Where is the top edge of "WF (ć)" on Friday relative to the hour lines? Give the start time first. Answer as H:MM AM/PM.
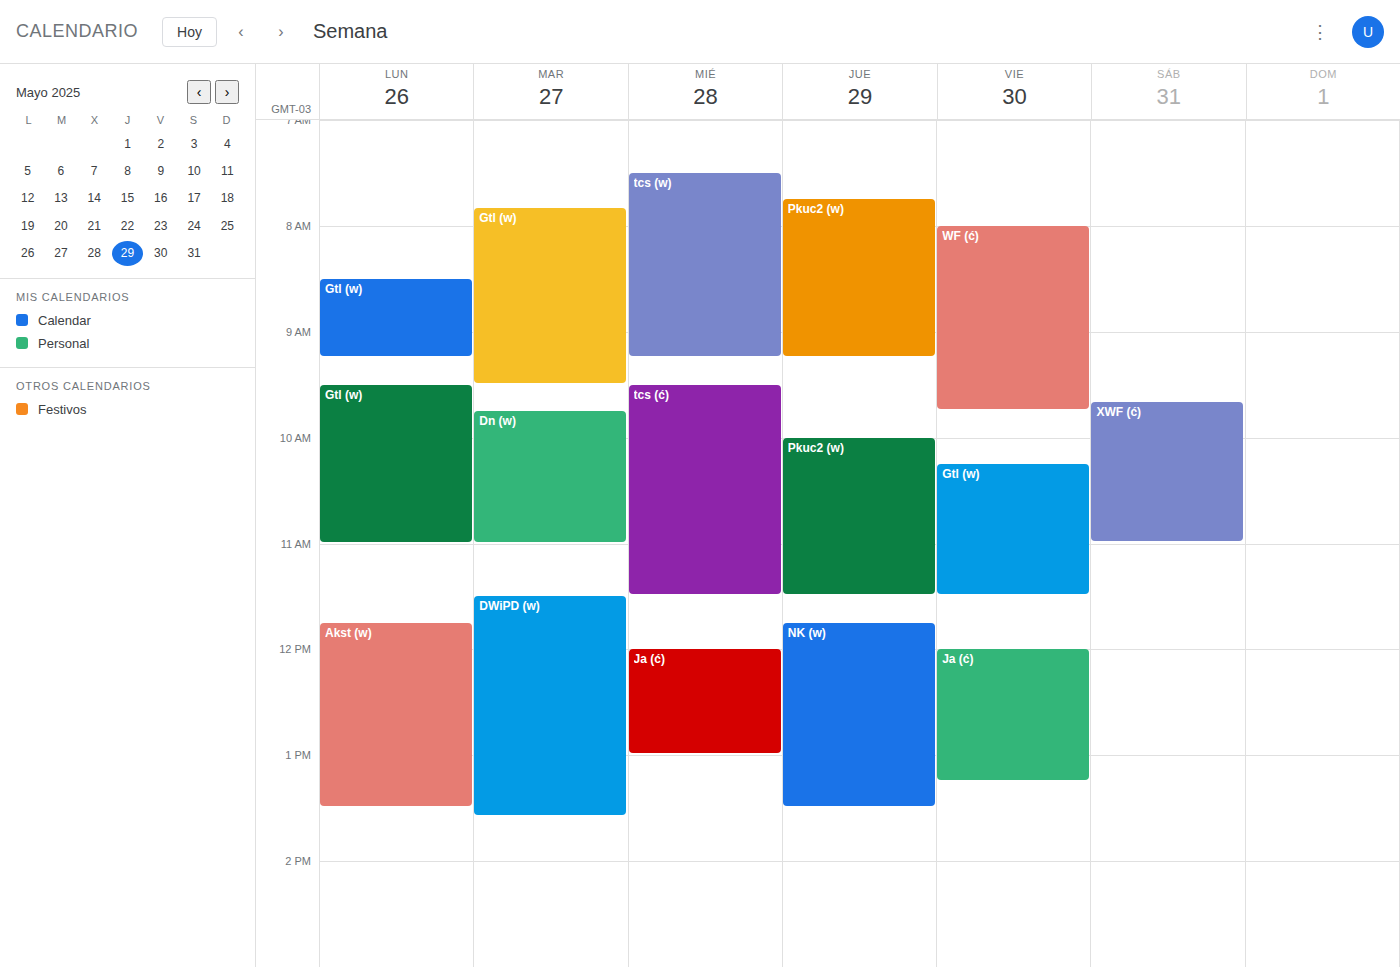
8:00 AM -- exactly on the 8 AM line.